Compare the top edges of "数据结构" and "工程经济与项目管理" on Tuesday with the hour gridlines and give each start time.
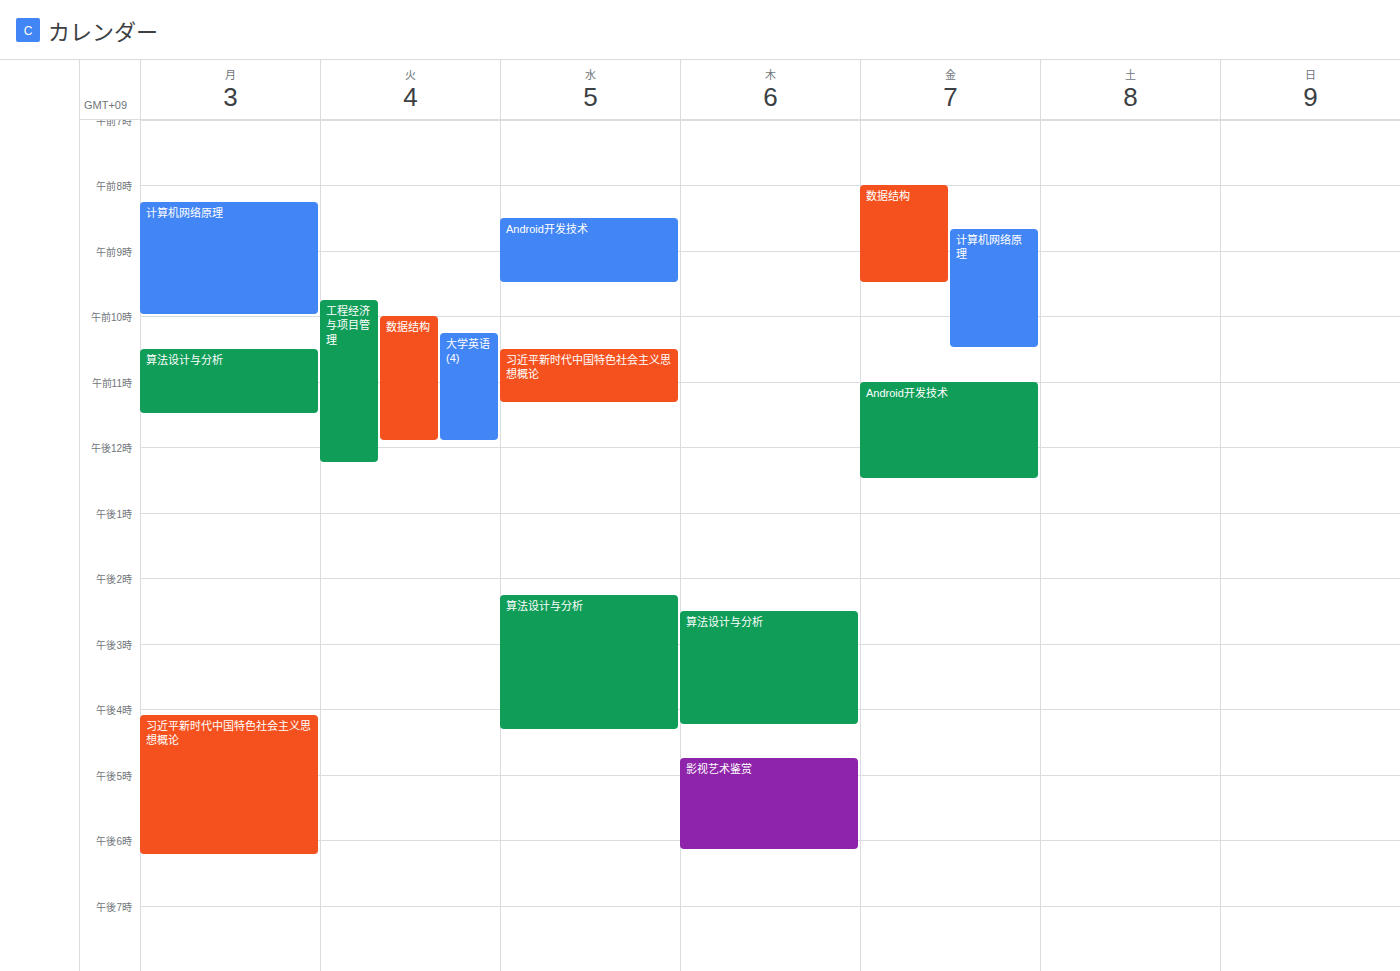
"数据结构": 10:00 AM, exactly on the 10 AM line. "工程经济与项目管理": 9:45 AM, neither: three quarters of the way from the 9 AM line to the 10 AM line.